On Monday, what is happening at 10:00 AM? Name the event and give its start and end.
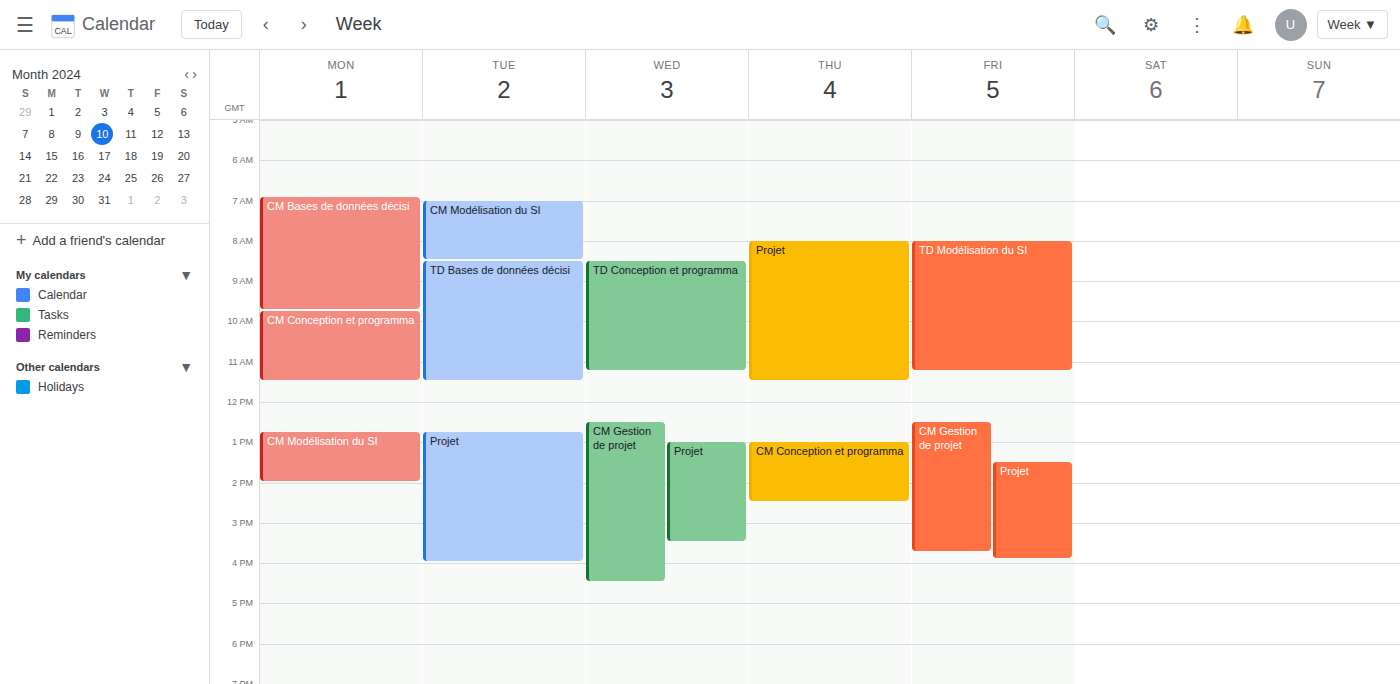
"CM Conception et programma", 9:45 AM to 11:30 AM